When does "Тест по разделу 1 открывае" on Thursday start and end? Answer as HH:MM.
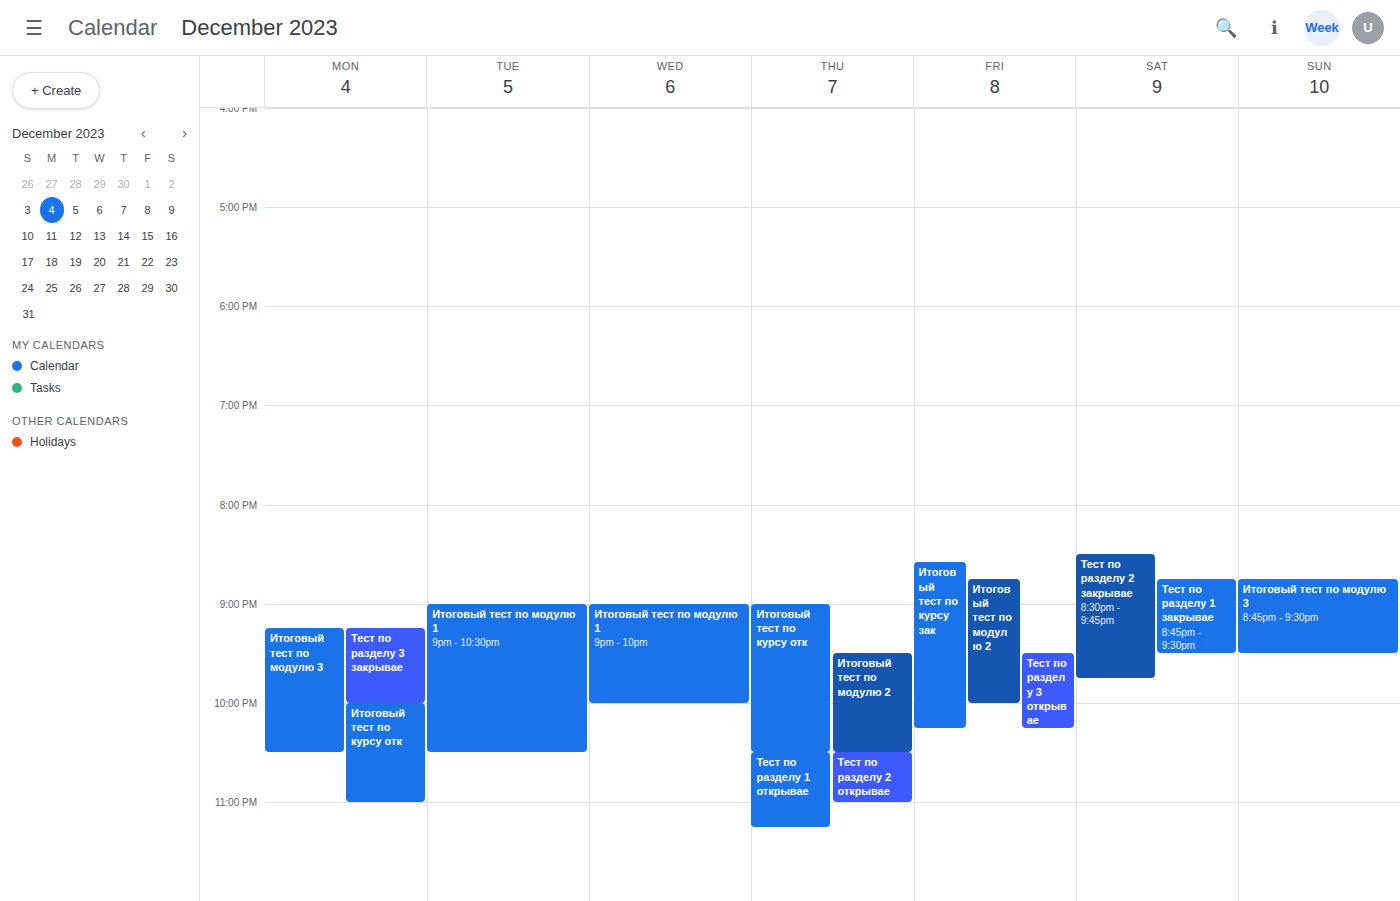
22:30 to 23:15